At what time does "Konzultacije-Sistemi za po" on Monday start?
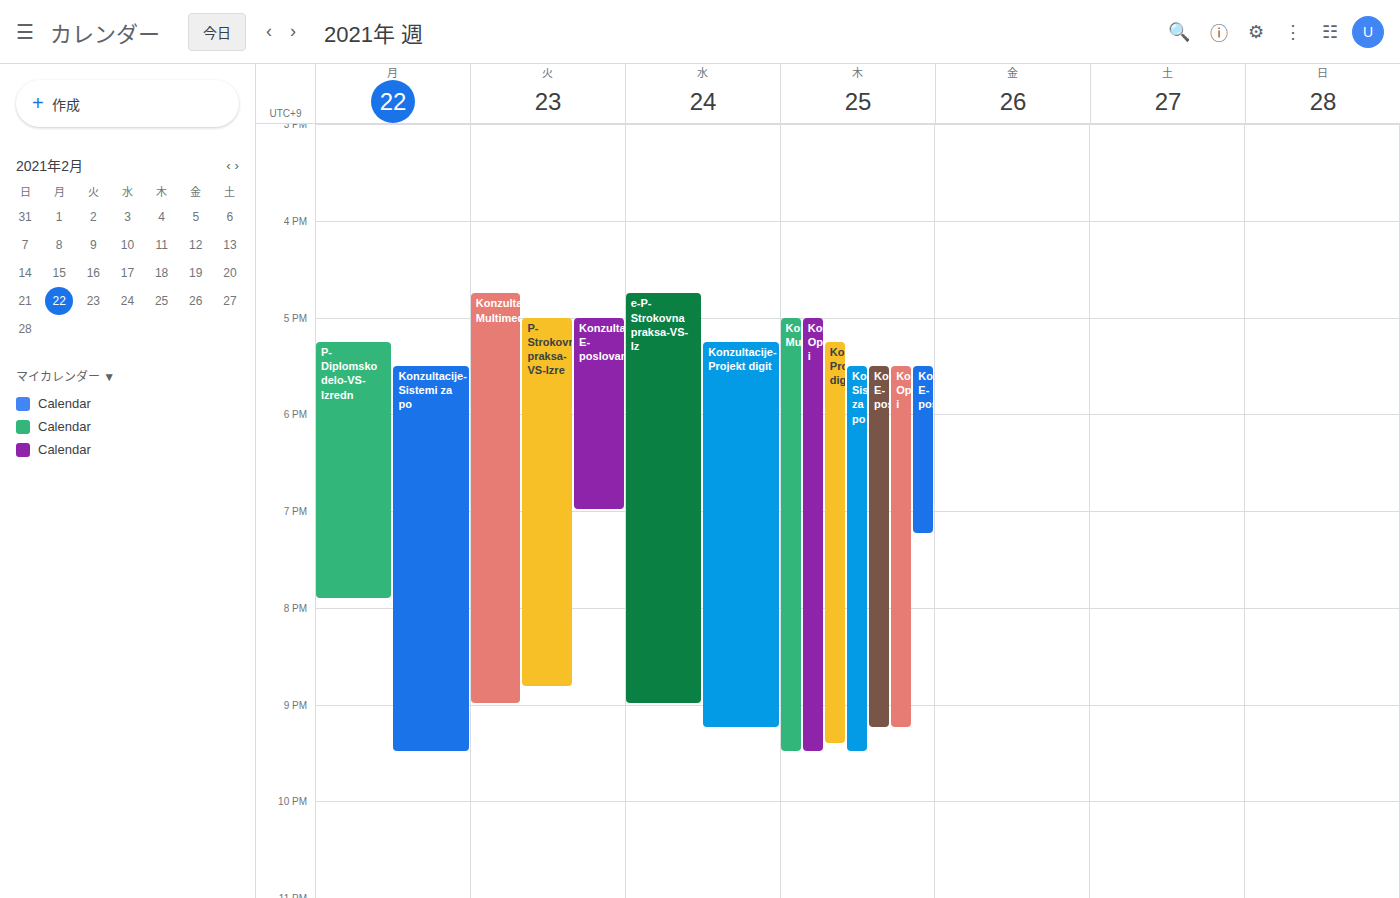
5:30 PM